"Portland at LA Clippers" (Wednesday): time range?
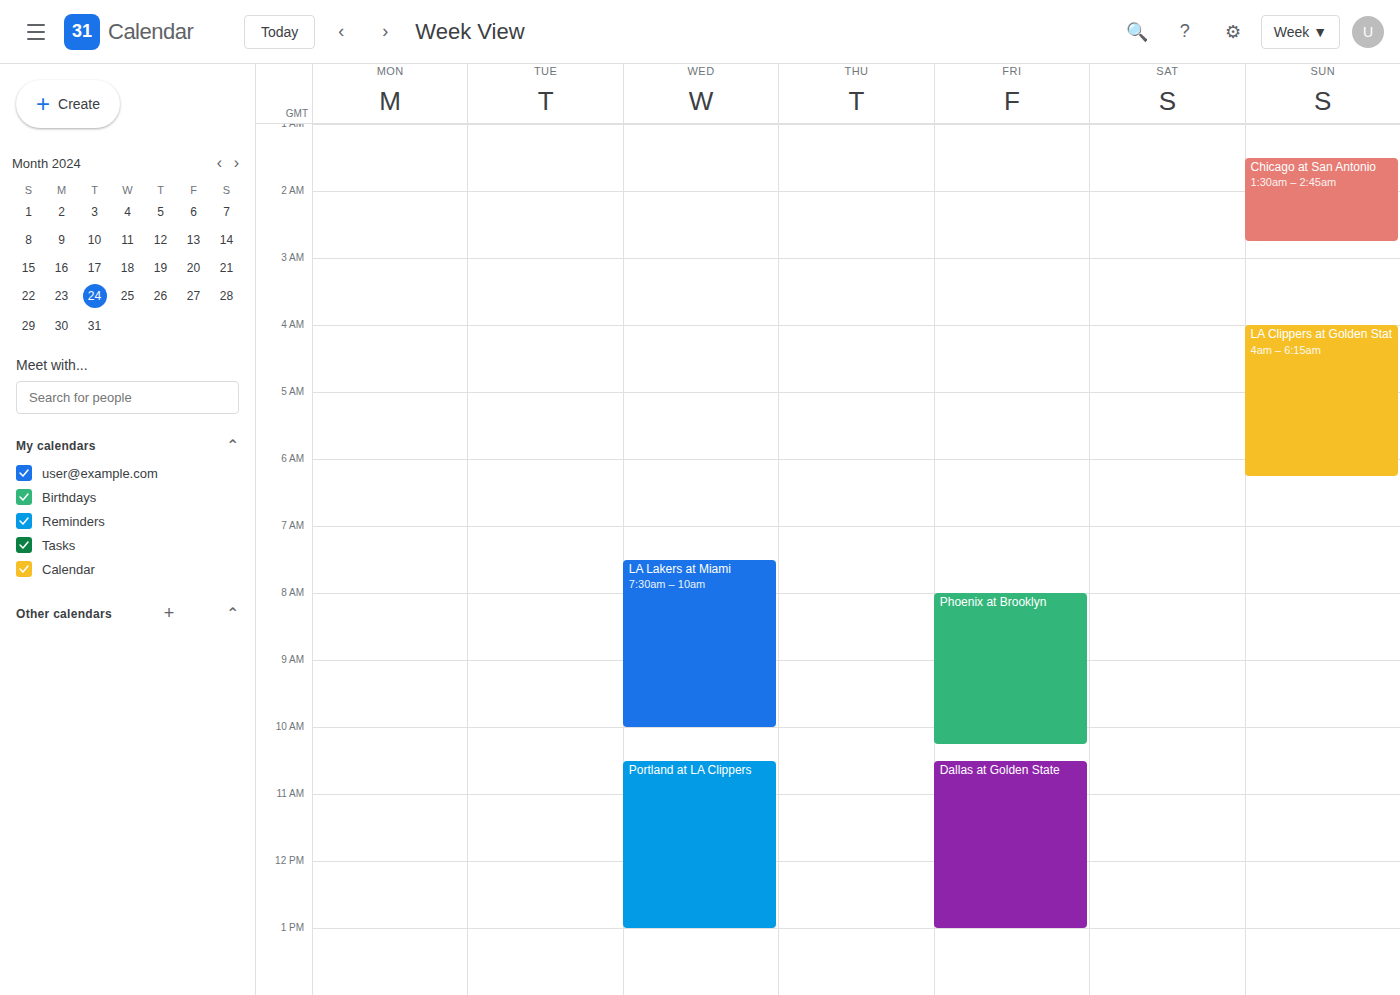
10:30 AM to 1:00 PM